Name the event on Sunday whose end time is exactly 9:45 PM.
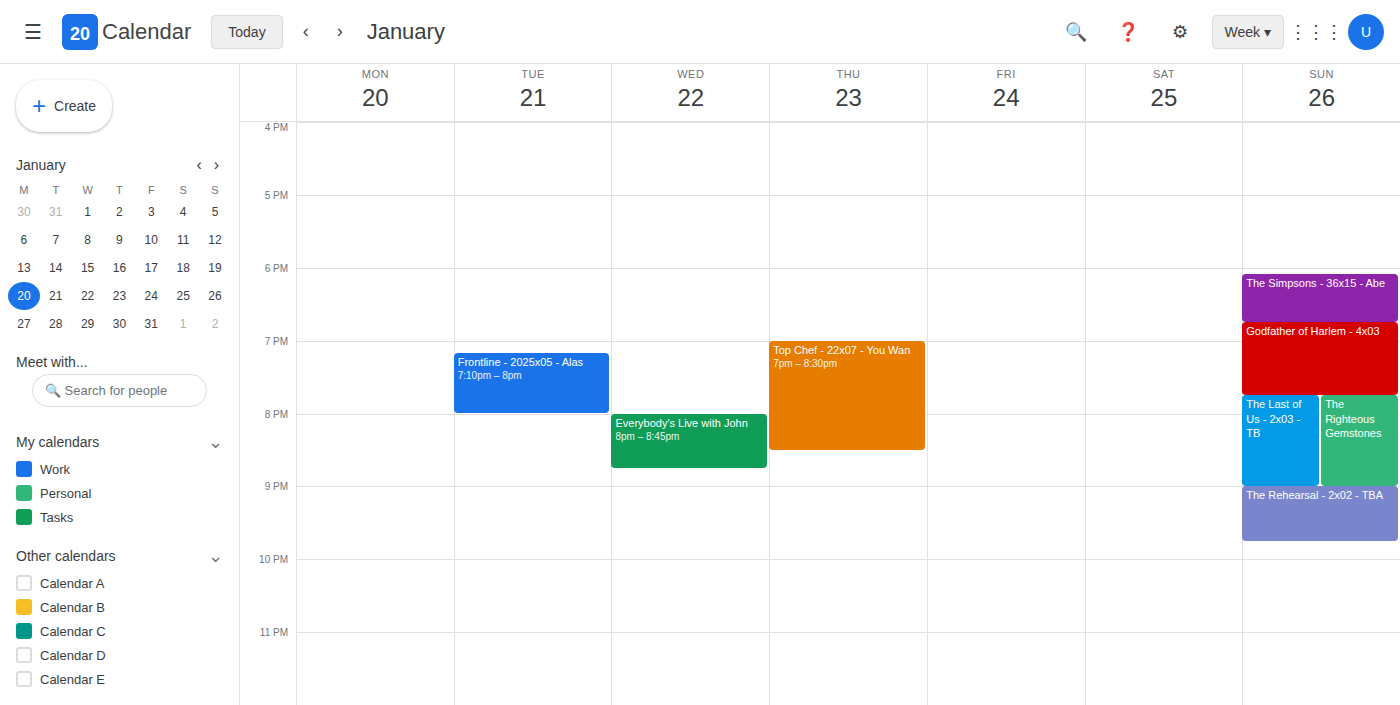
"The Rehearsal - 2x02 - TBA"